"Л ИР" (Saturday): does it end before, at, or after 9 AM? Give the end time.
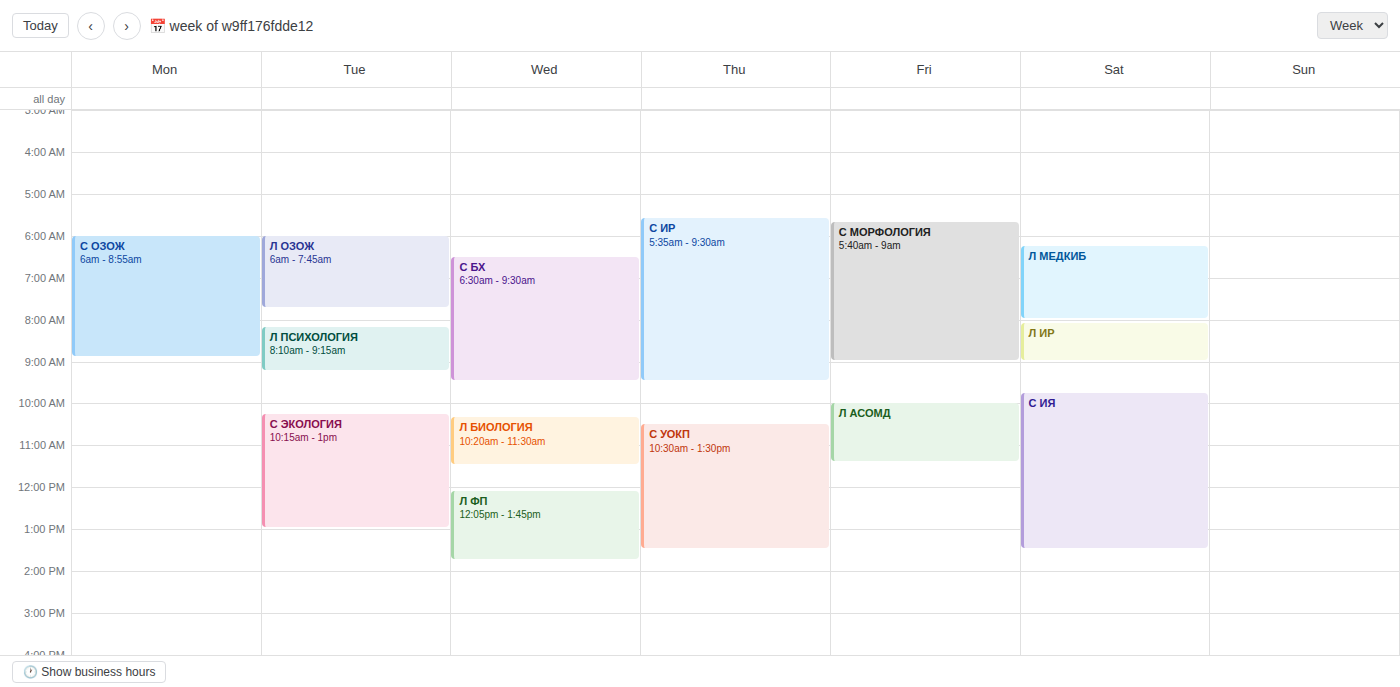
9:00 AM -- exactly at 9 AM, on the 9 AM line.